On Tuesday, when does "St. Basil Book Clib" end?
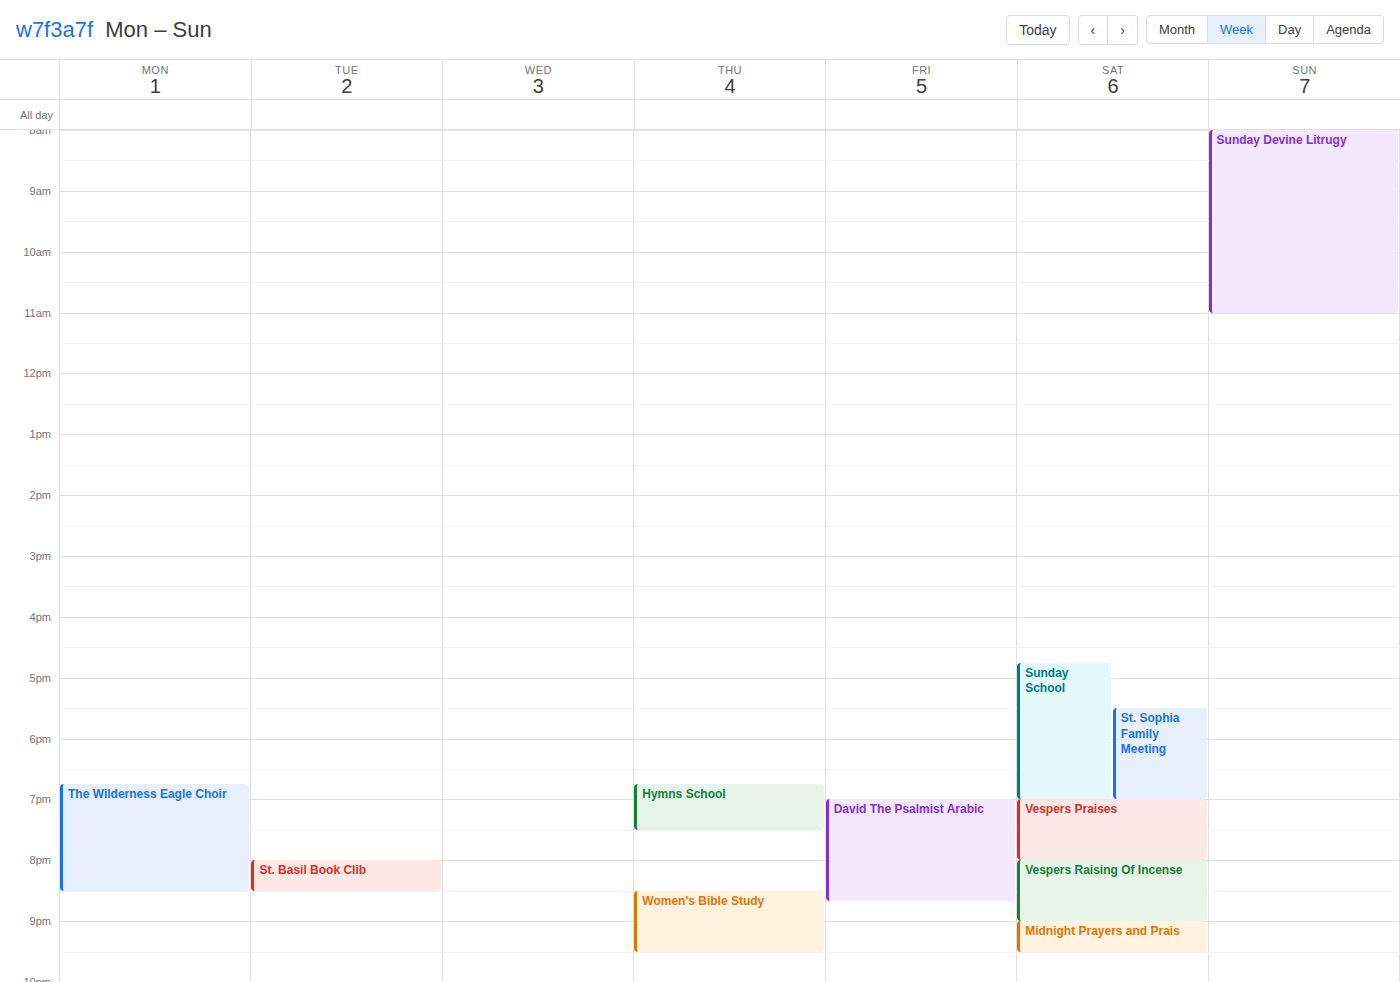
8:30 PM